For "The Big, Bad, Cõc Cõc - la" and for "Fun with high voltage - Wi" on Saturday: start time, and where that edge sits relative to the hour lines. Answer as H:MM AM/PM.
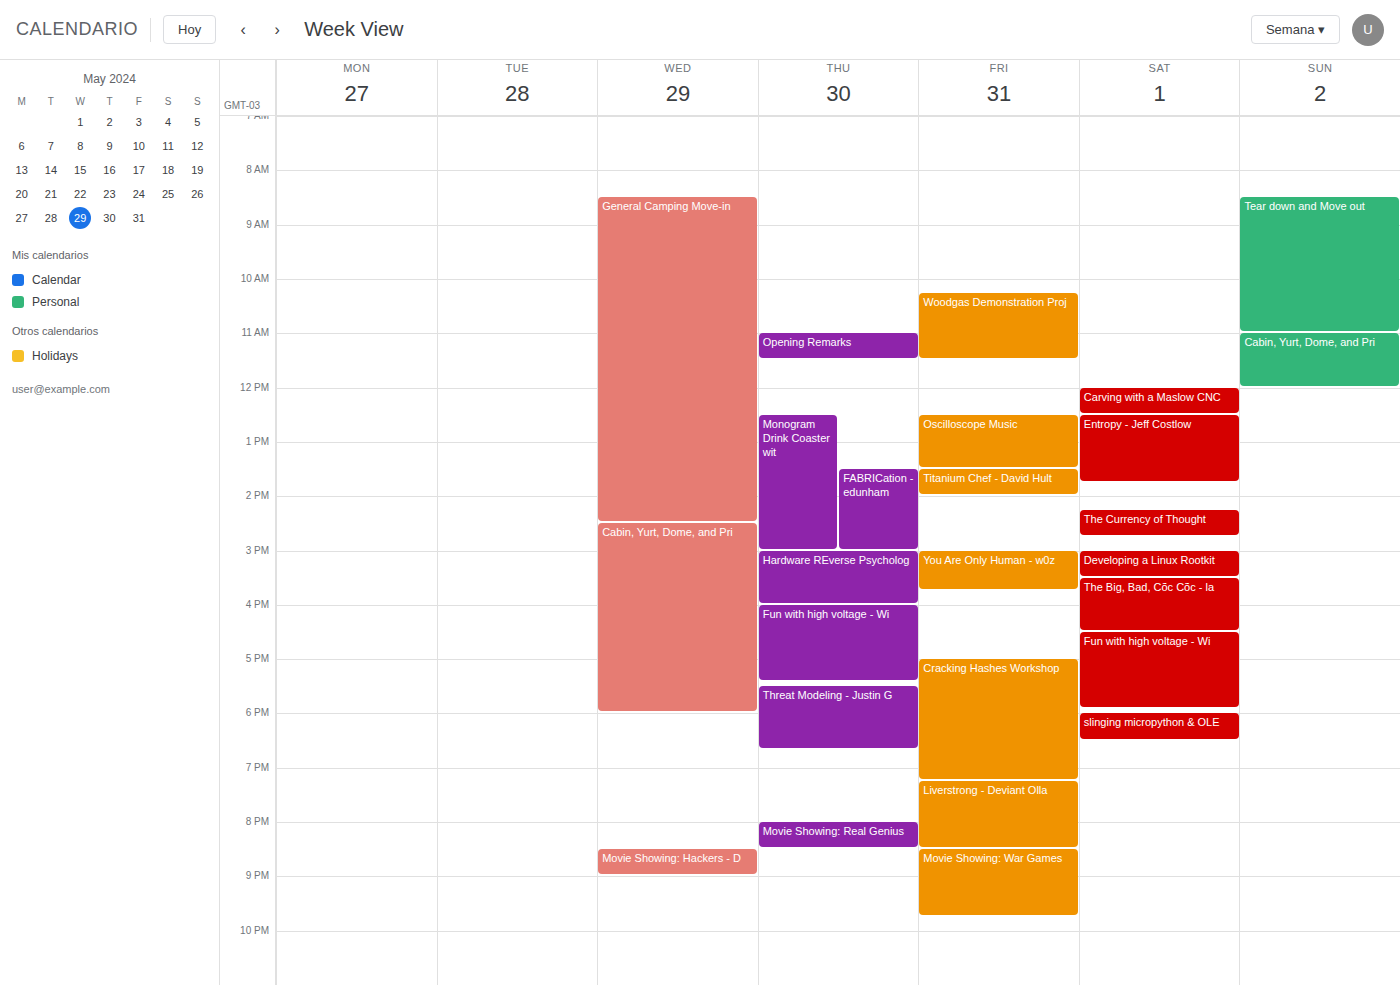
"The Big, Bad, Cõc Cõc - la": 3:30 PM, halfway between the 3 PM and 4 PM lines. "Fun with high voltage - Wi": 4:30 PM, halfway between the 4 PM and 5 PM lines.